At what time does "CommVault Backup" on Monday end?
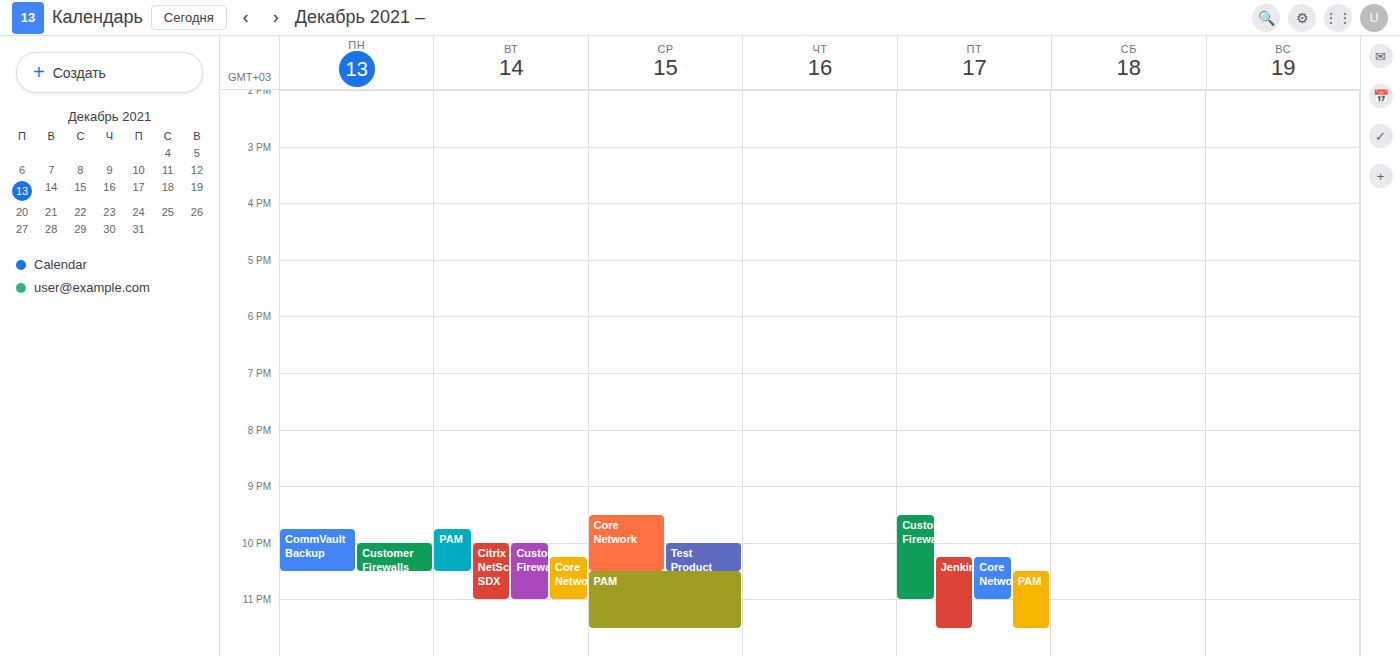
10:30 PM